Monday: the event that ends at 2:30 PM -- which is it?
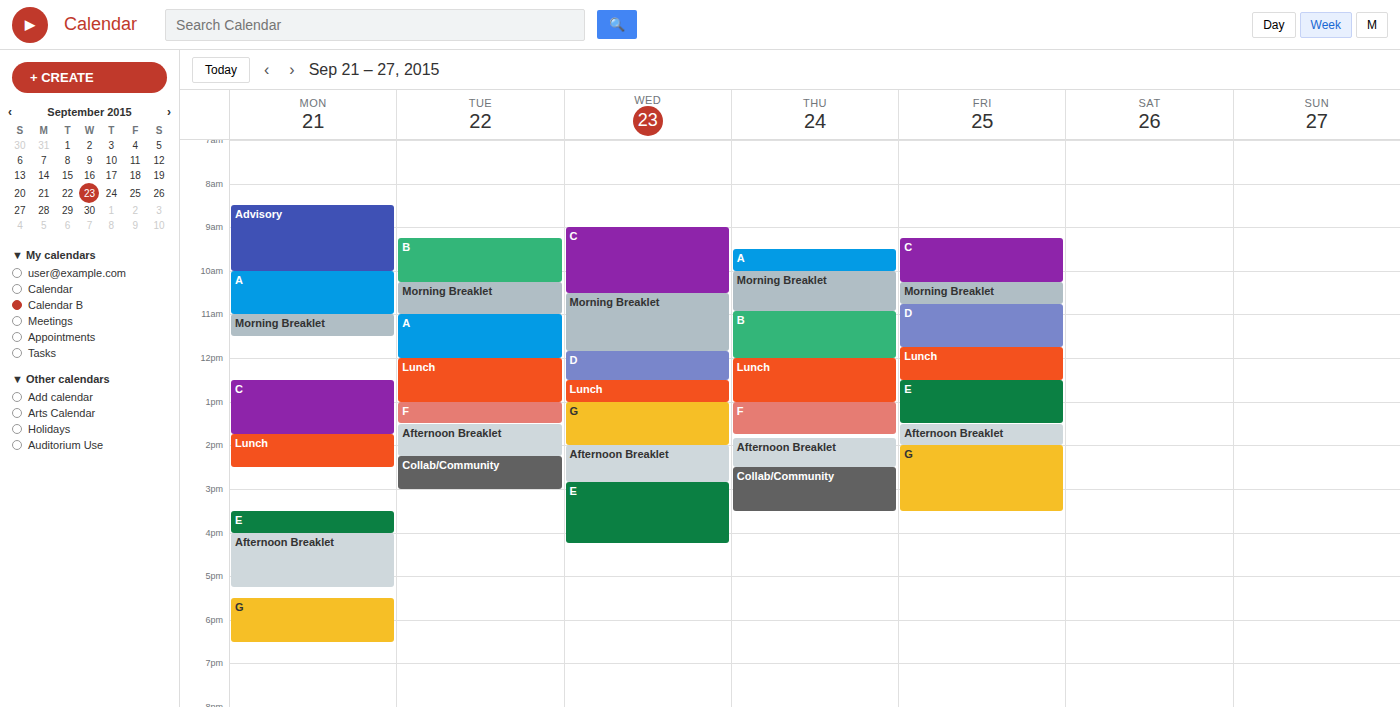
"Lunch"